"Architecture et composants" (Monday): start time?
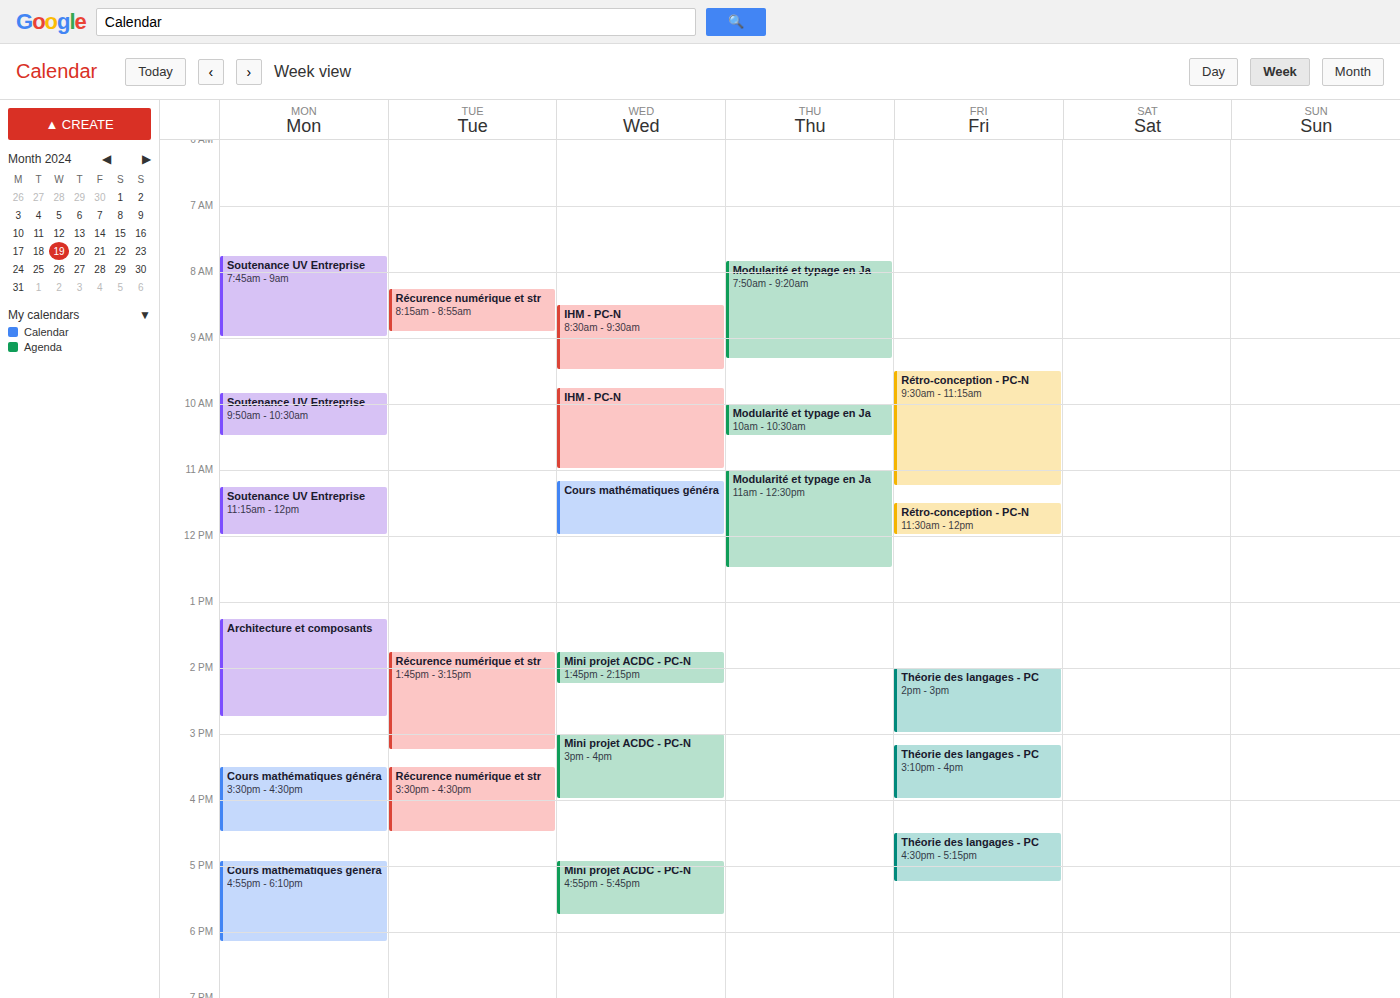
1:15 PM